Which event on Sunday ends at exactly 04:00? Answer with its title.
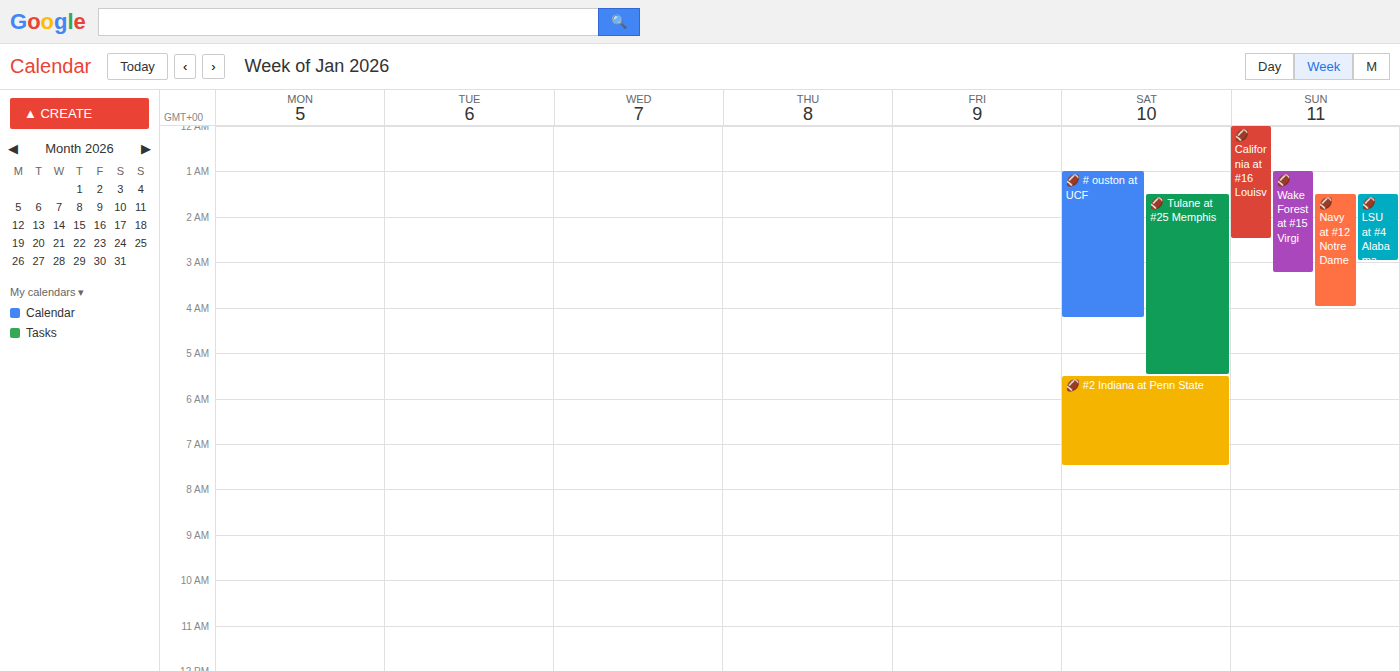
"🏈 Navy at #12 Notre Dame"